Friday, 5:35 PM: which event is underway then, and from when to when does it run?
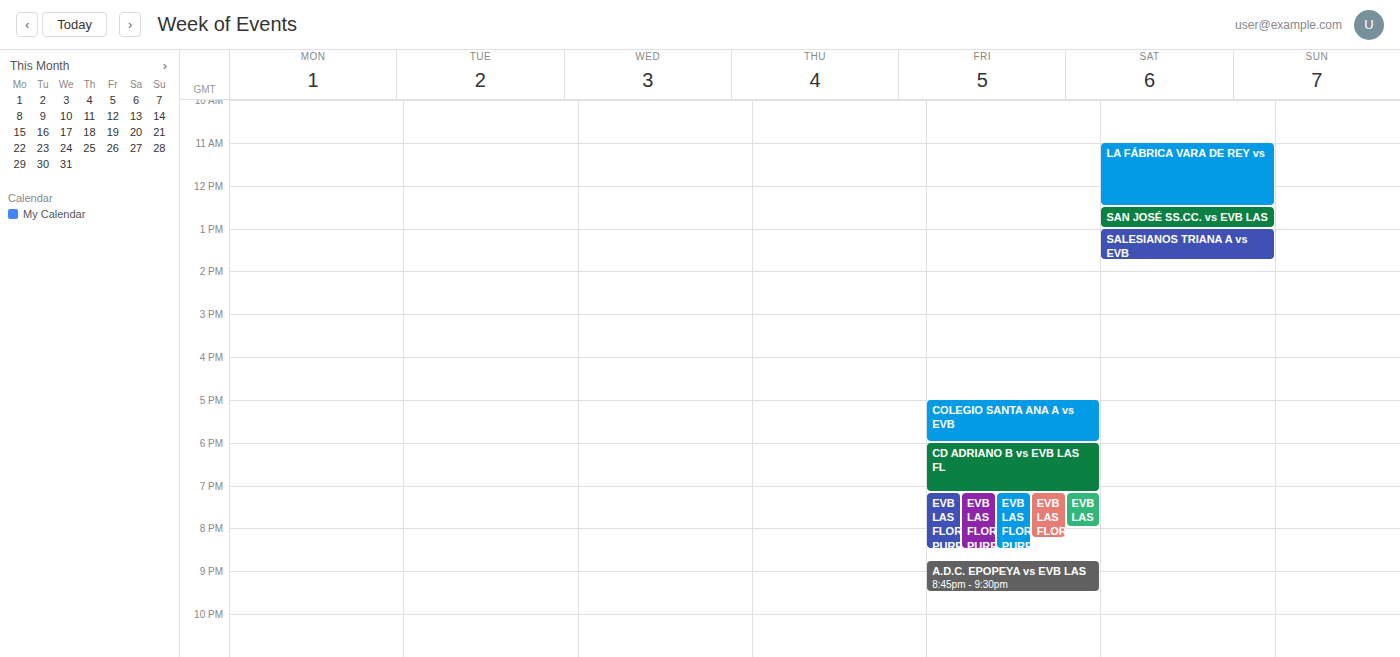
"COLEGIO SANTA ANA A vs EVB", 5:00 PM to 6:00 PM